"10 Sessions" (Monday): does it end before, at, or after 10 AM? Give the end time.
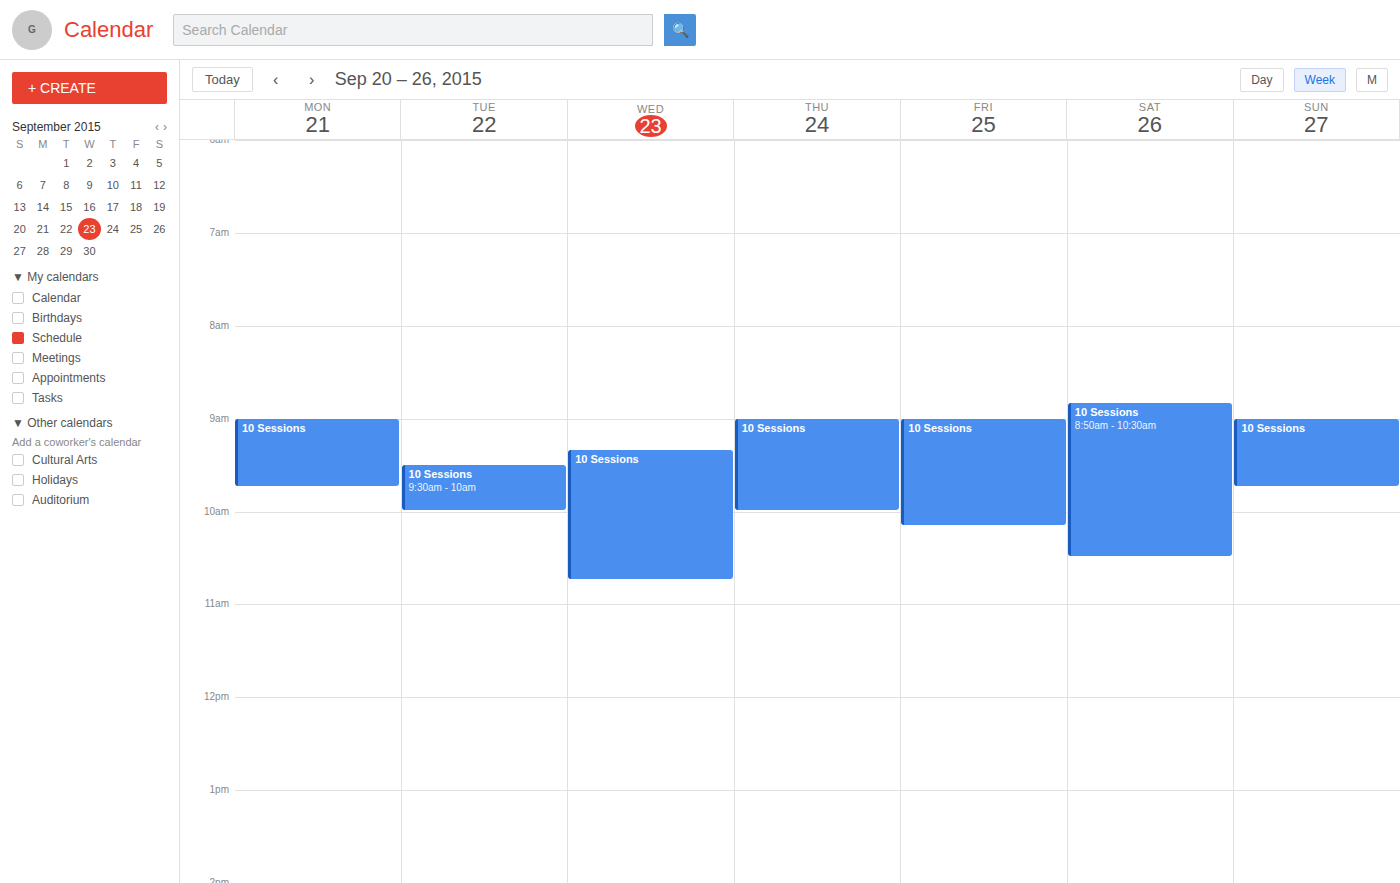
9:45 AM -- before 10 AM, 15 minutes above the 10 AM line.